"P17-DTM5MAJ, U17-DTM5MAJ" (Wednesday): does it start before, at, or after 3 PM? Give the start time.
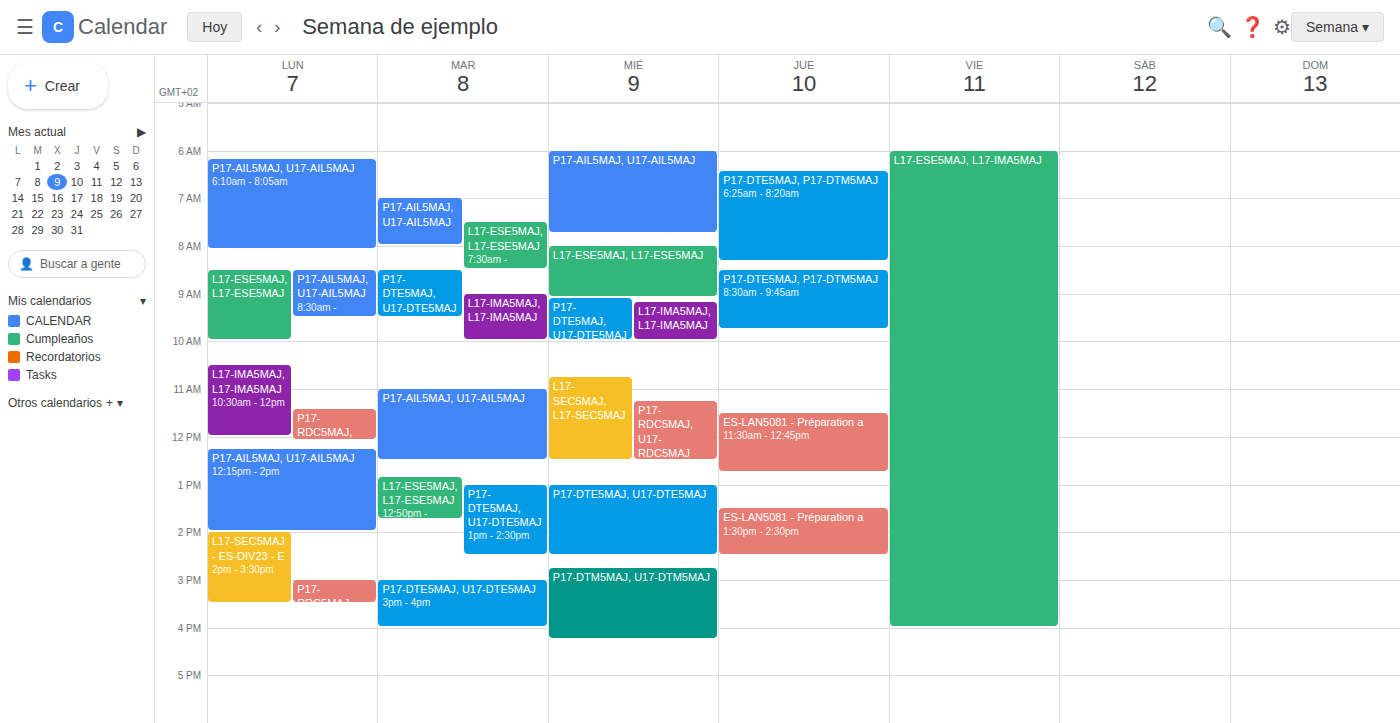
2:45 PM -- before 3 PM, 15 minutes above the 3 PM line.